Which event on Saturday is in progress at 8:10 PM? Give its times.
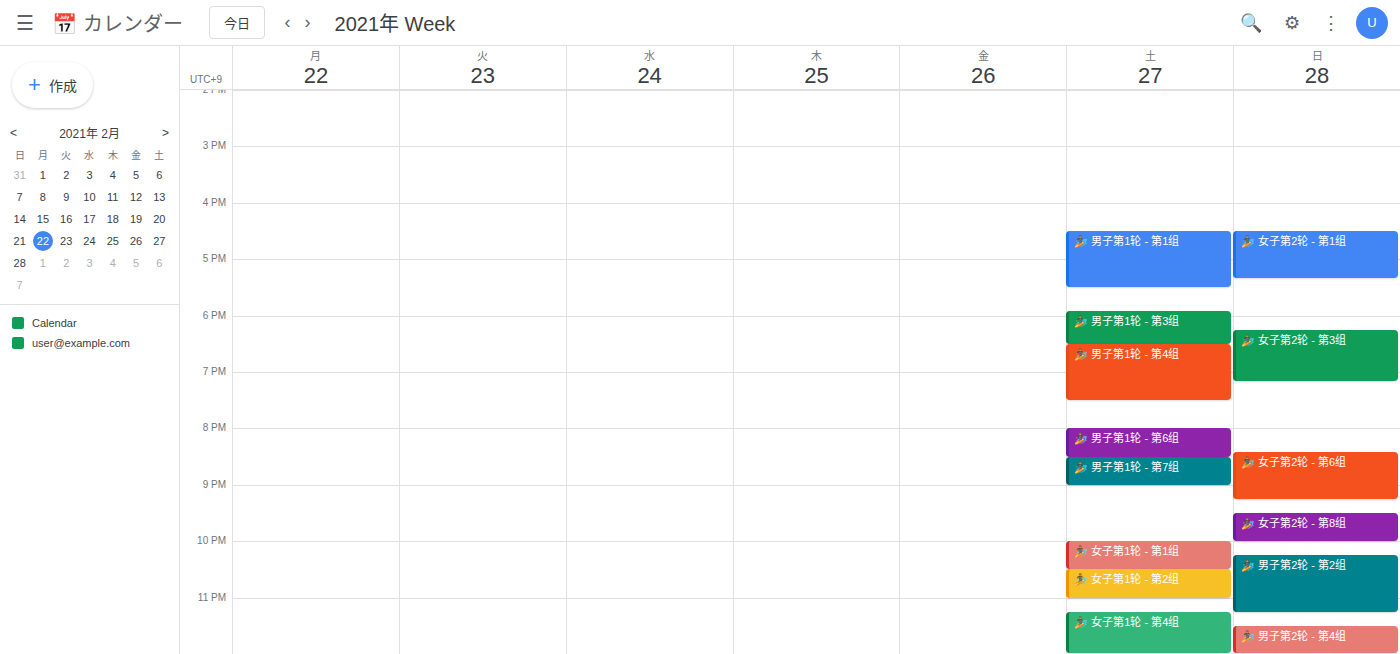
"🏄 男子第1轮 - 第6组", 8:00 PM to 8:30 PM